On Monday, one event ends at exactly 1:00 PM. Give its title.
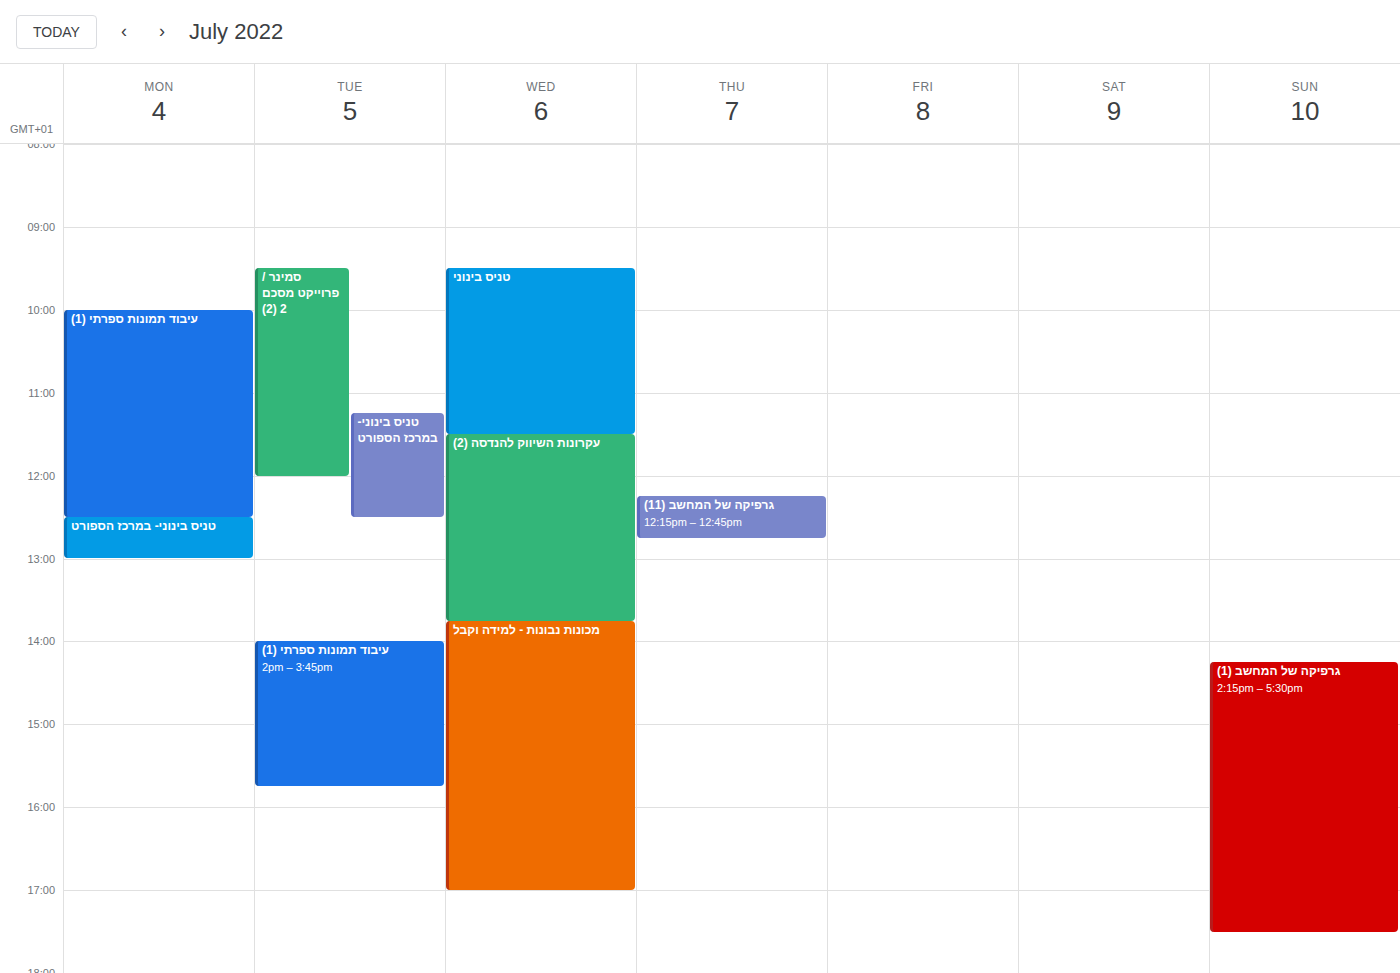
"טניס בינוני- במרכז הספורט"